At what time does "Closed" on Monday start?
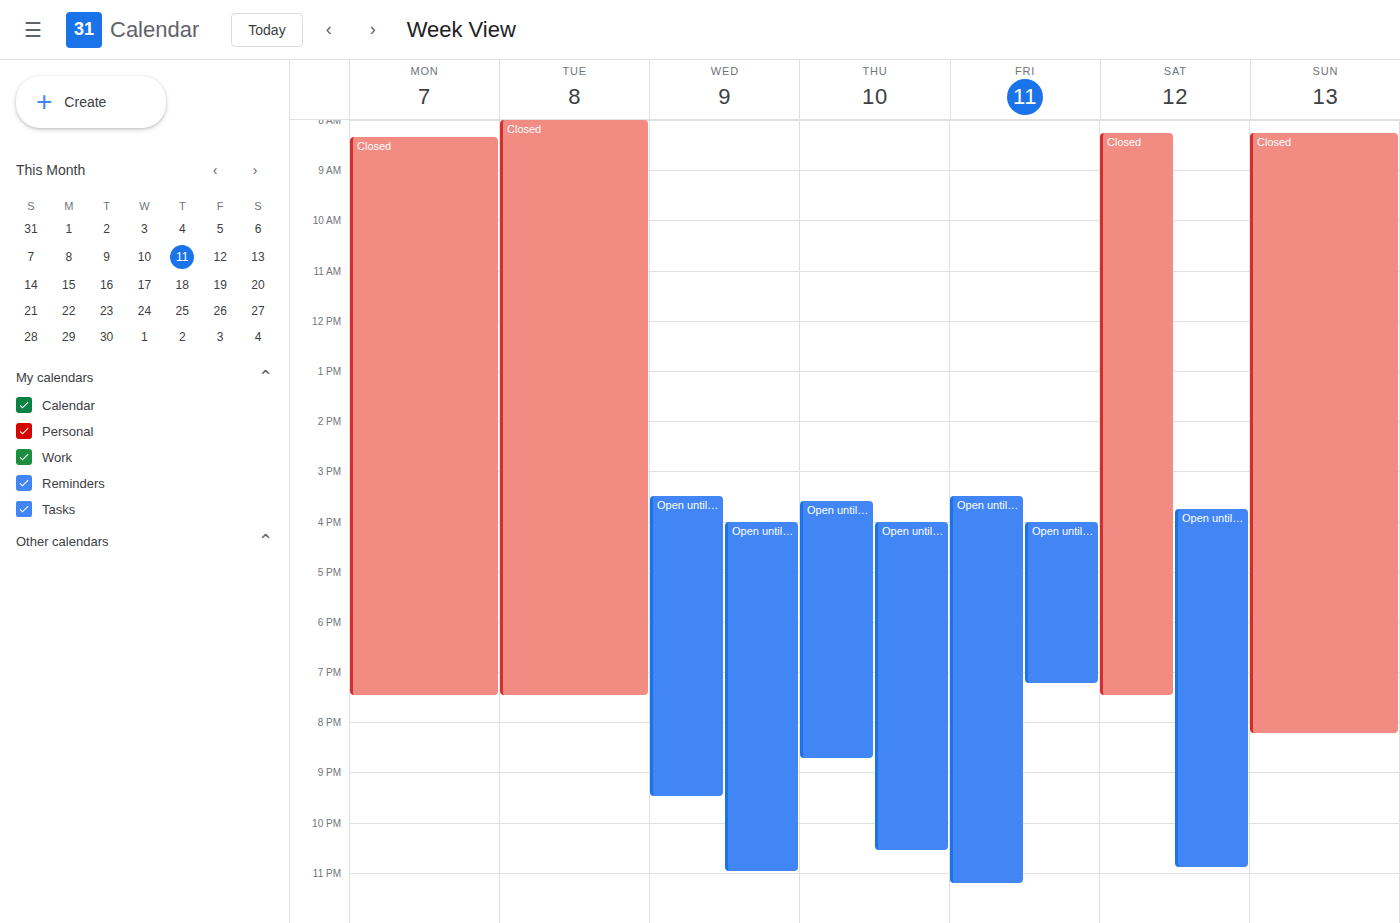
8:20 AM